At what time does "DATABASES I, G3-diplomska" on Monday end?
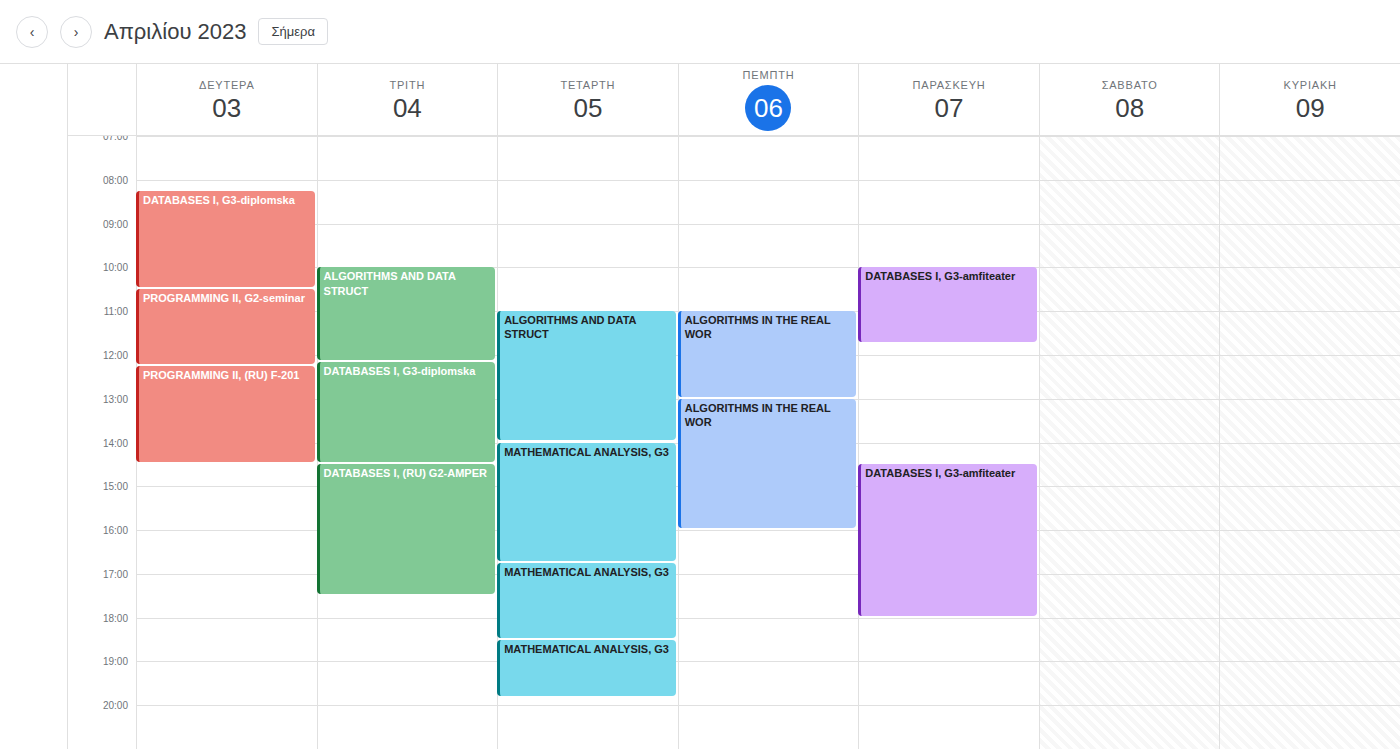
10:30 AM